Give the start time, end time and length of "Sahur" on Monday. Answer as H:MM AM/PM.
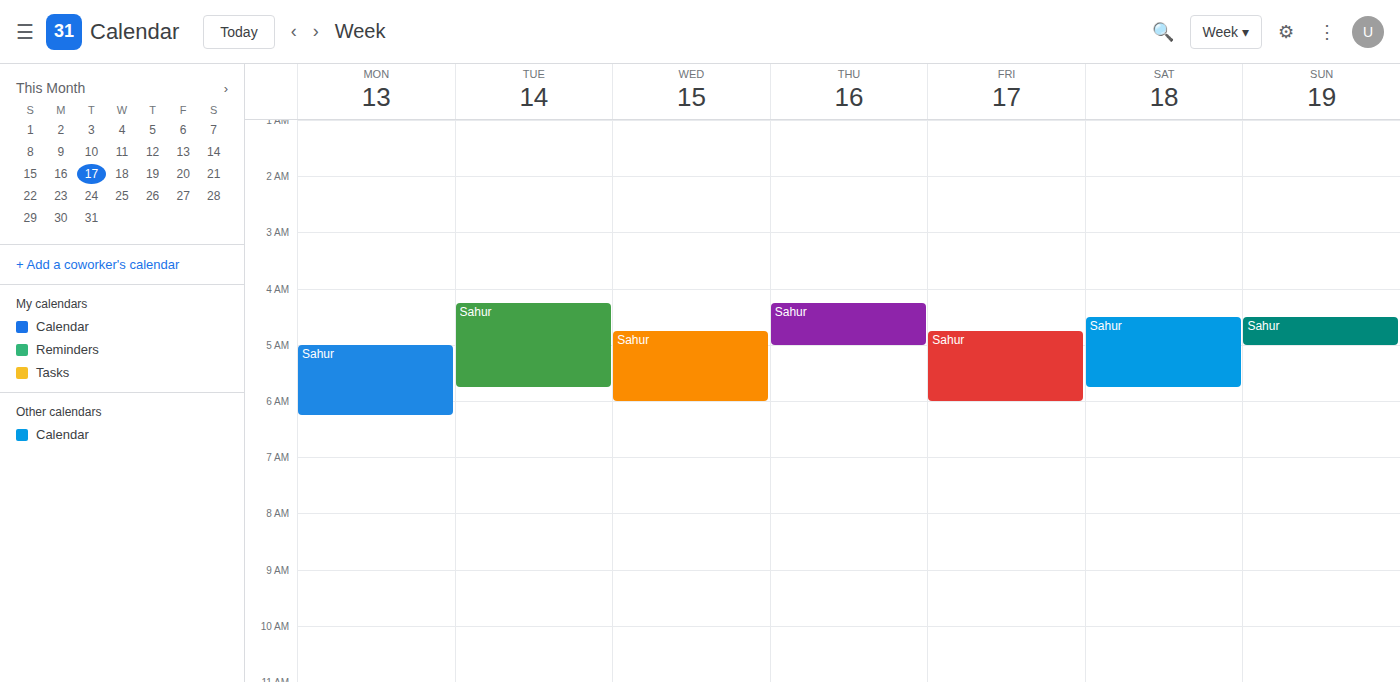
5:00 AM to 6:15 AM, 1 hour 15 minutes